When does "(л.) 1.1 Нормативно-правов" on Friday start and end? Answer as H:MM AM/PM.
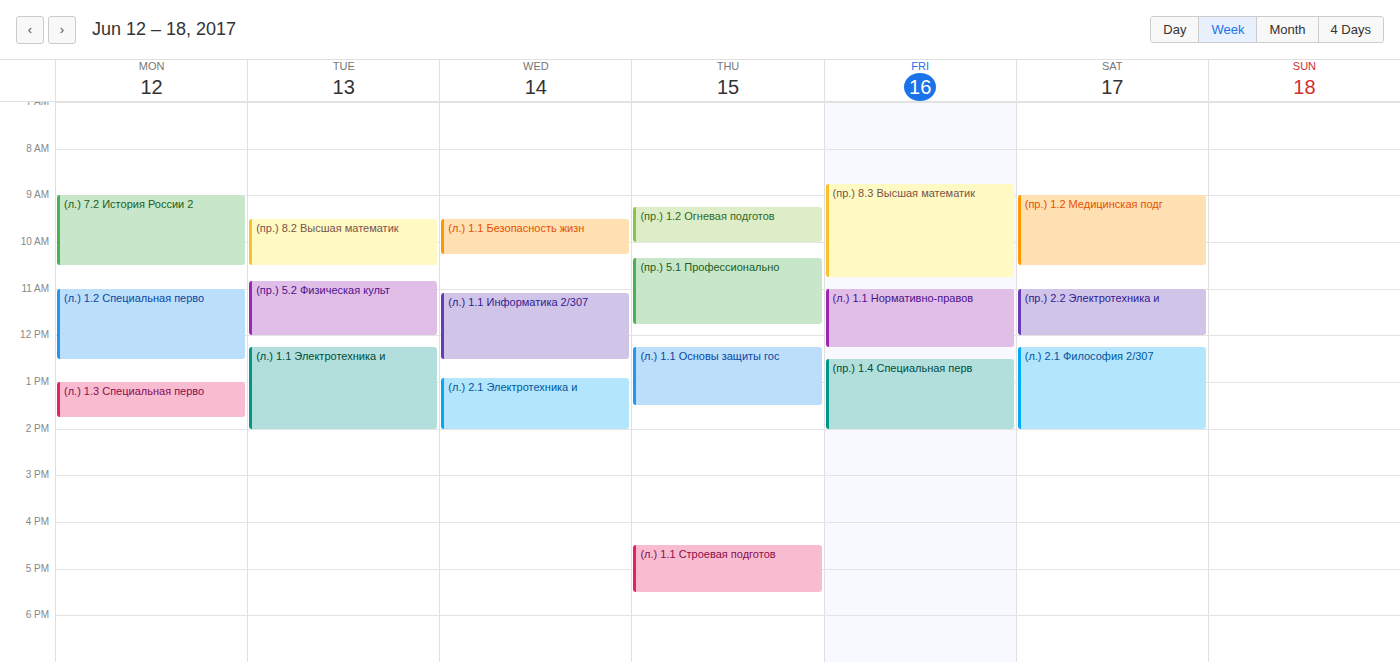
11:00 AM to 12:15 PM